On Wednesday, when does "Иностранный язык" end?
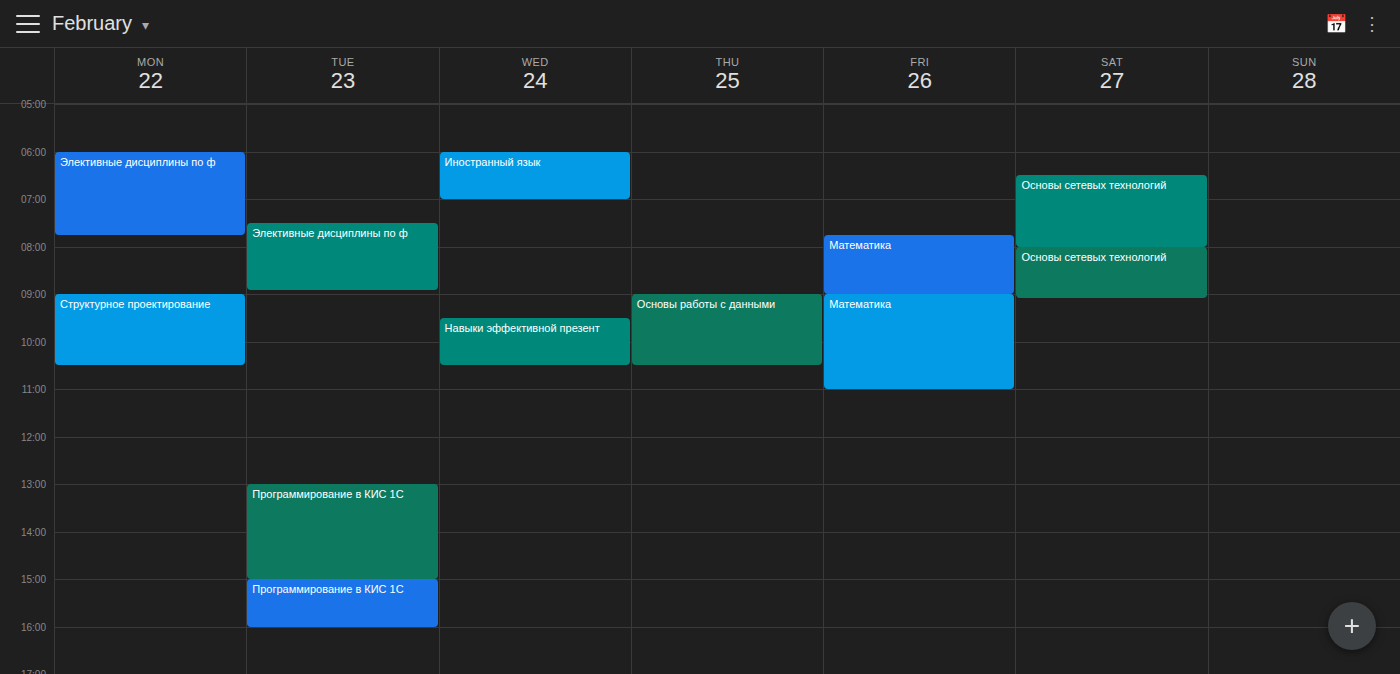
7:00 AM